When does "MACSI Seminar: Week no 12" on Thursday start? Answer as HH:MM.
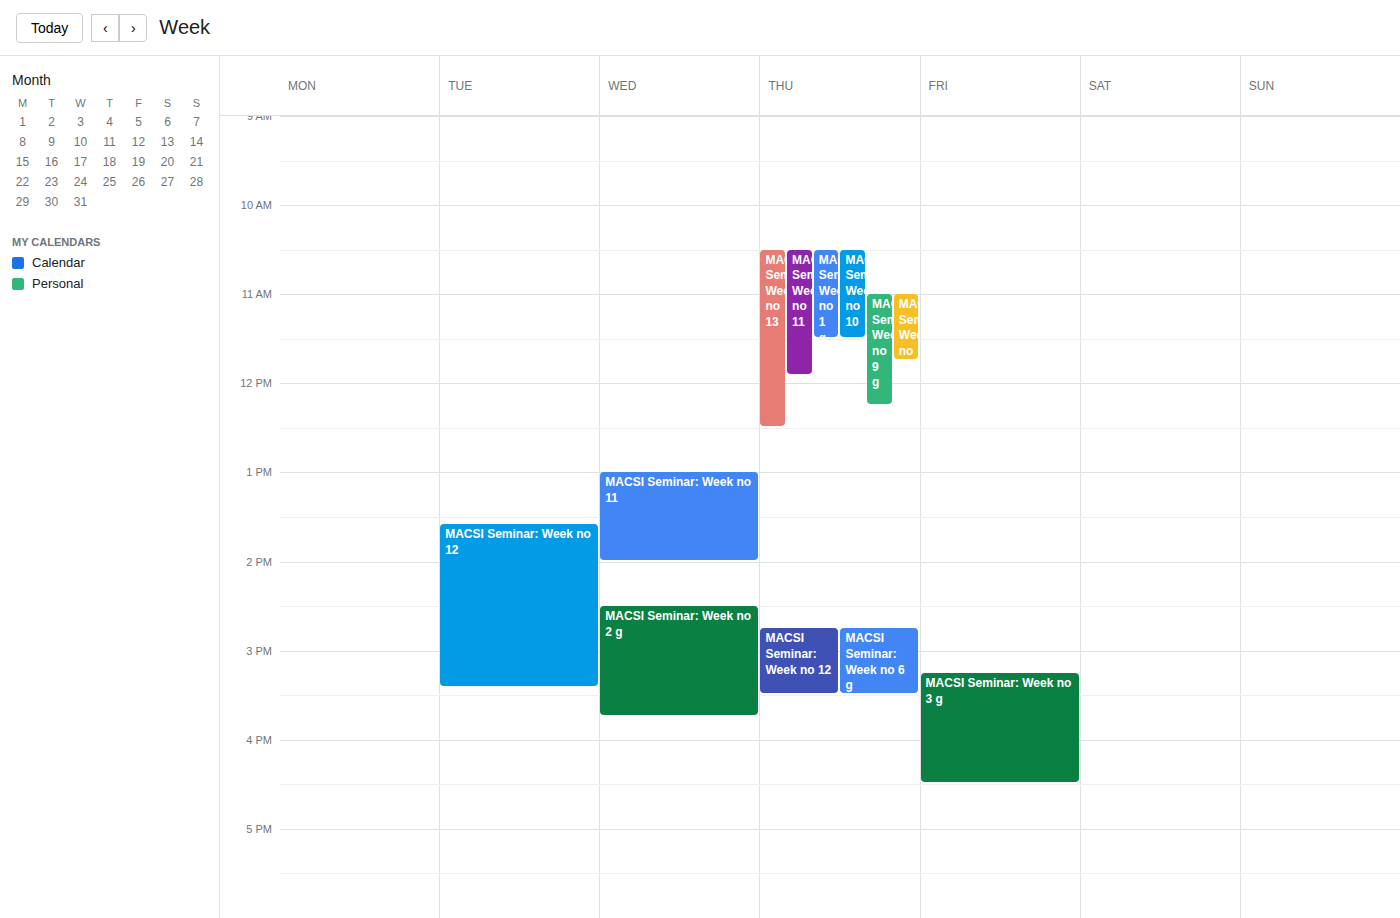
14:45